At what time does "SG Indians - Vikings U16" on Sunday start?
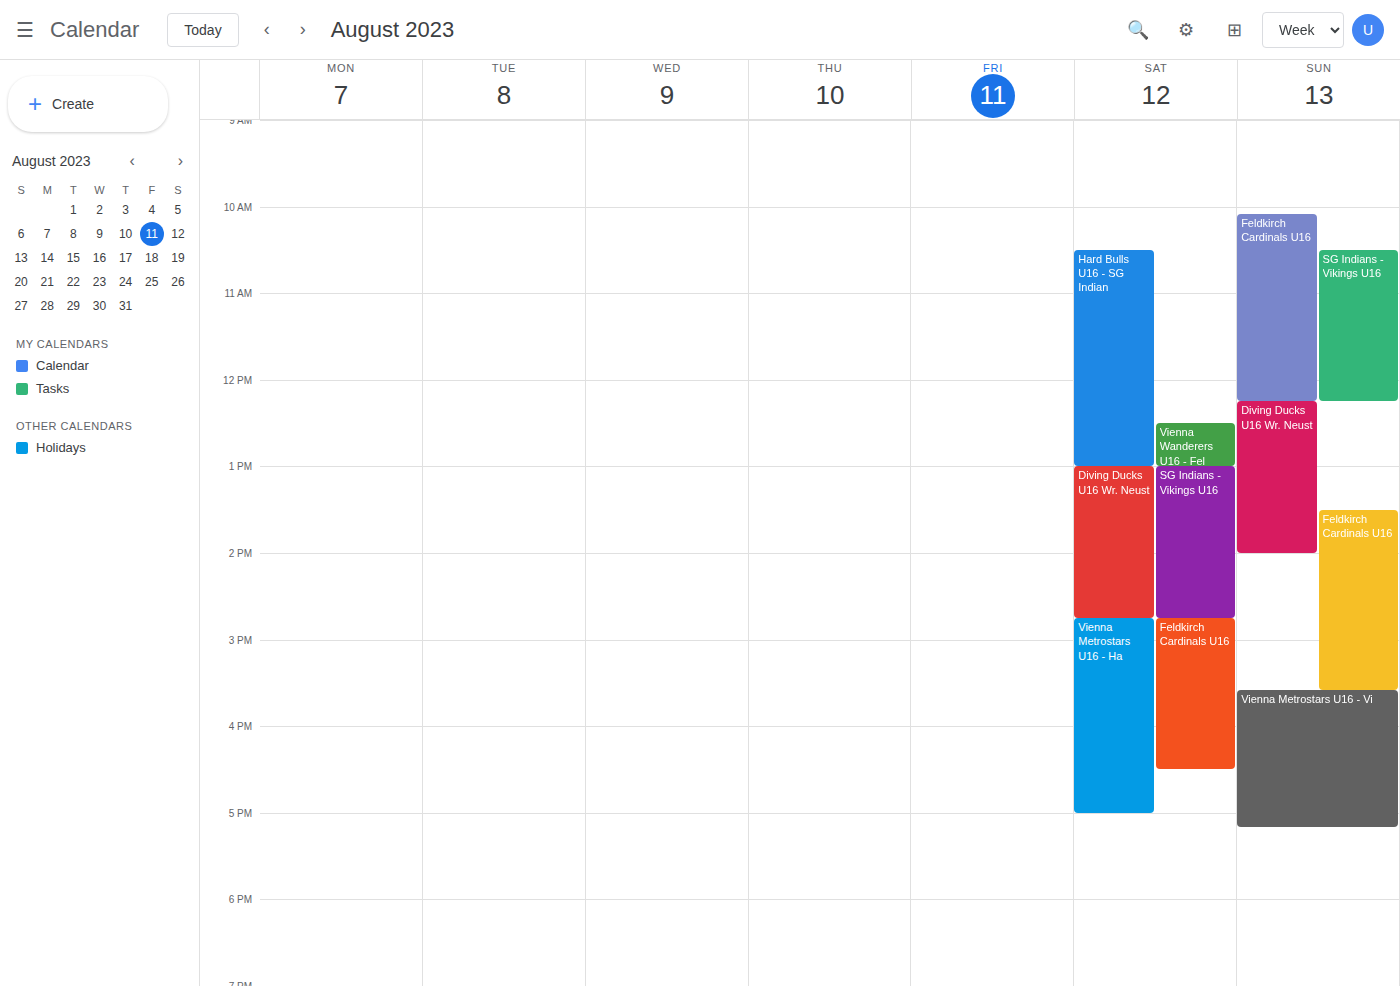
10:30 AM